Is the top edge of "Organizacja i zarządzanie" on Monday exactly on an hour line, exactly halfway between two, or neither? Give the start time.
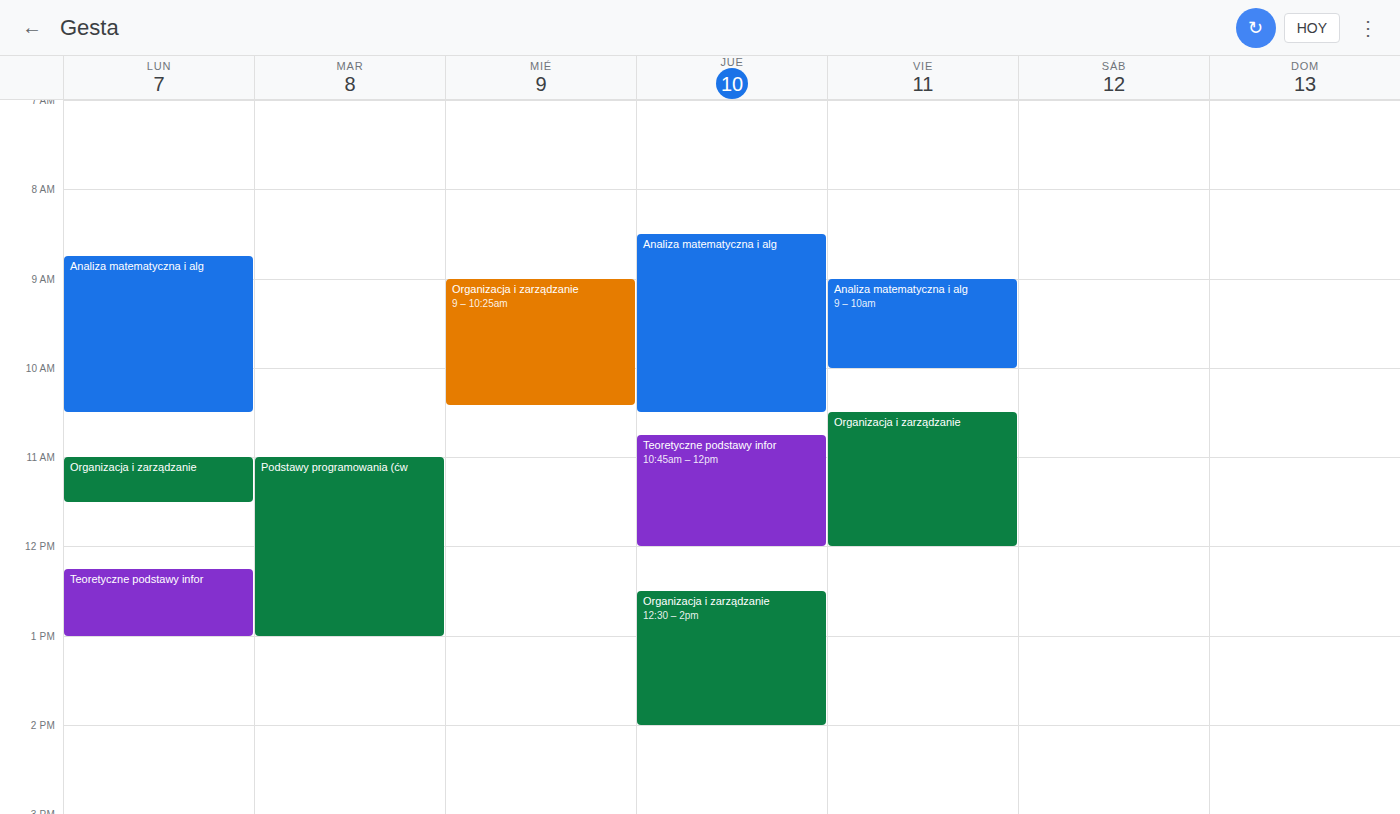
11:00 AM -- exactly on the 11 AM line.